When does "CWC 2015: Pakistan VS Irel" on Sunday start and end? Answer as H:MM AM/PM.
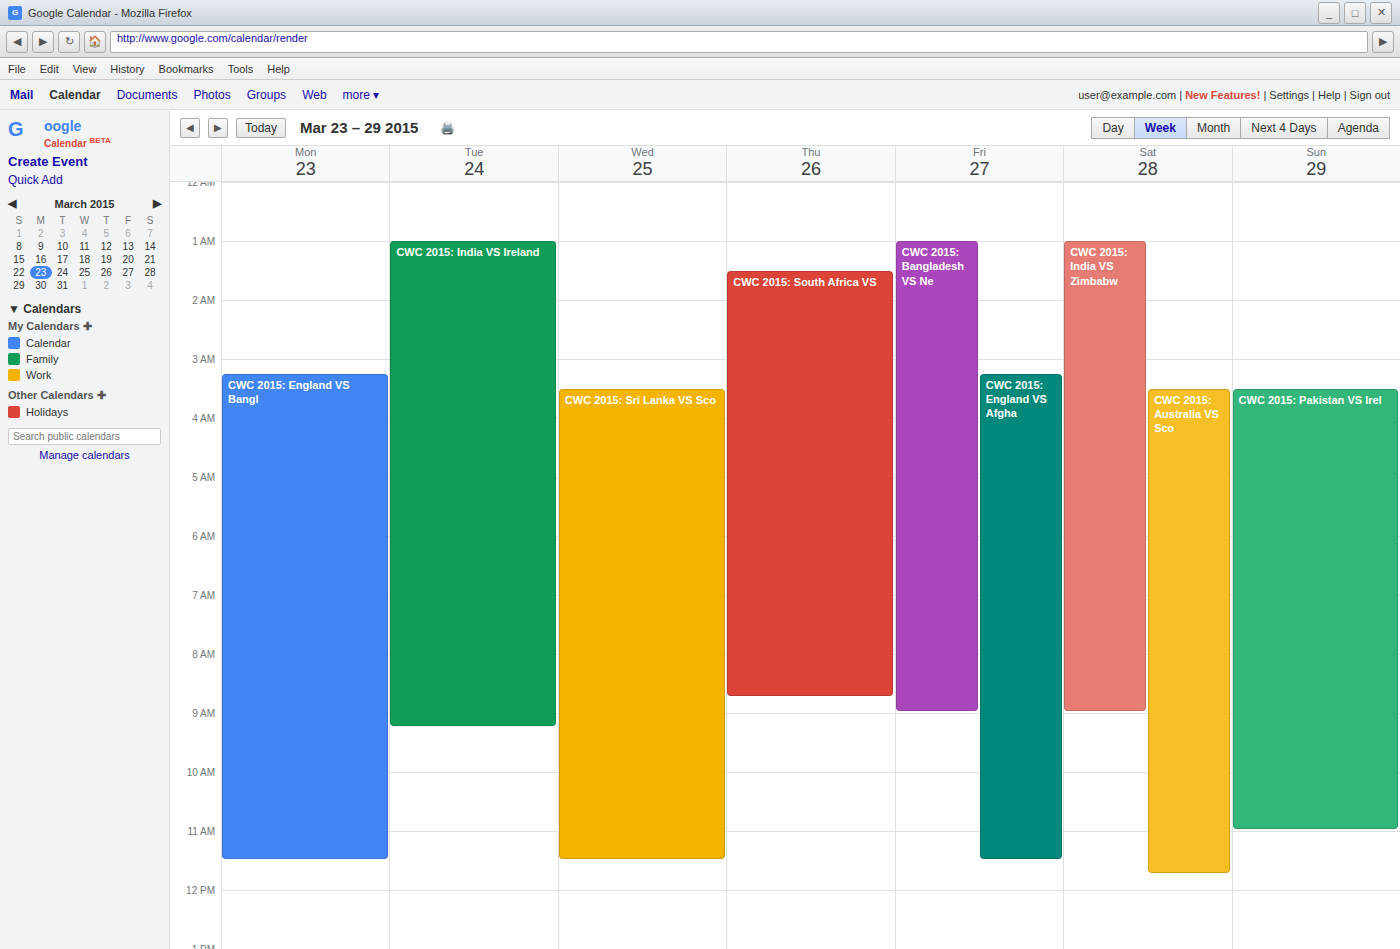
3:30 AM to 11:00 AM